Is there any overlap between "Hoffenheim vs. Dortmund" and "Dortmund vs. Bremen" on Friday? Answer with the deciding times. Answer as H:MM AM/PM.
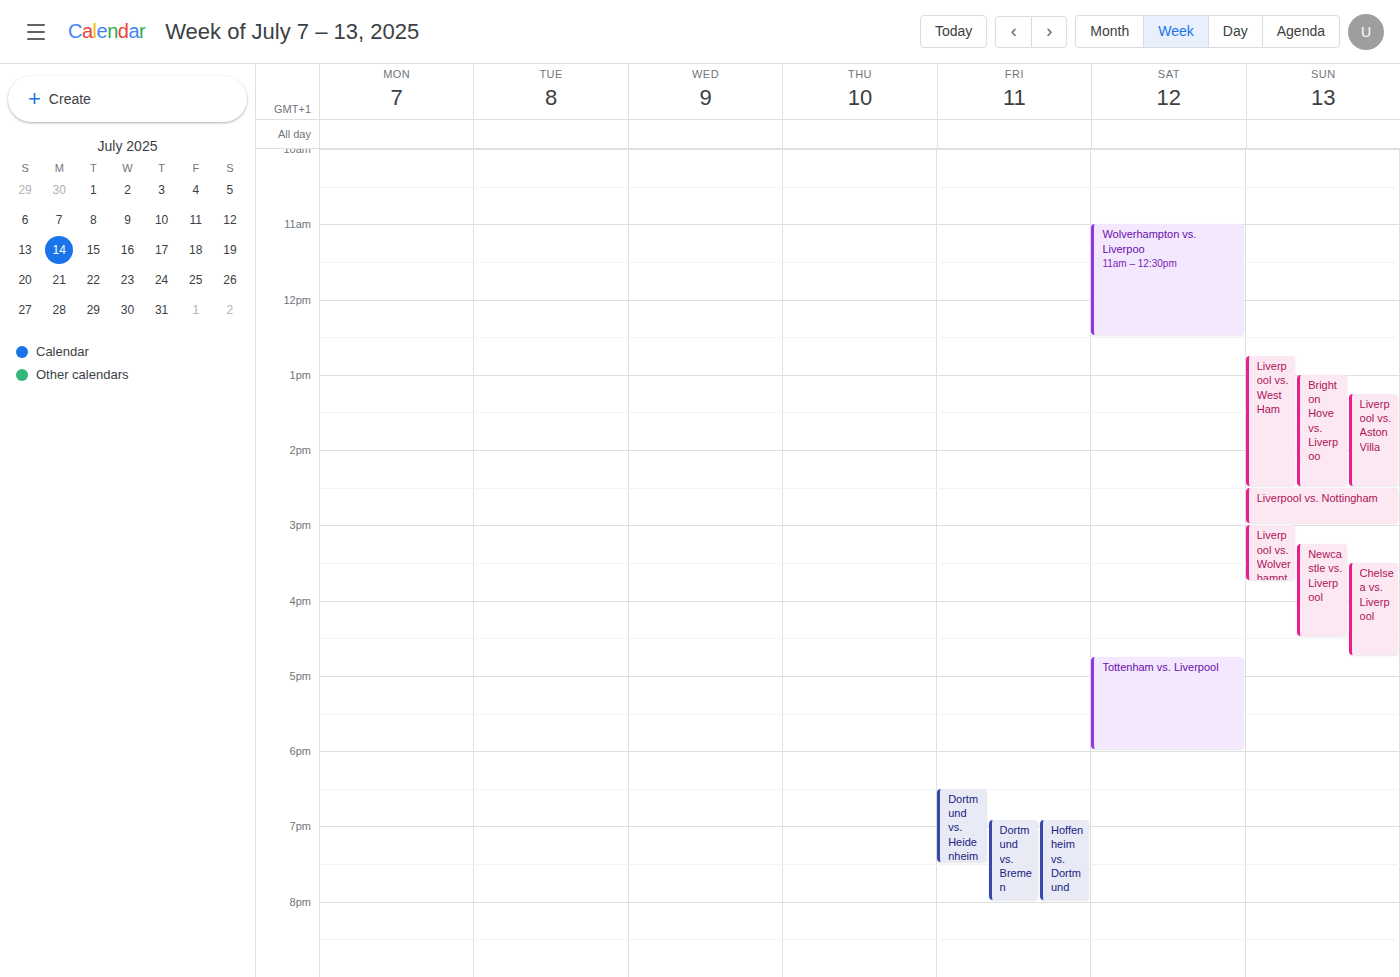
"Dortmund vs. Bremen" runs 6:55 PM to 8:00 PM, inside "Hoffenheim vs. Dortmund" -- they overlap.